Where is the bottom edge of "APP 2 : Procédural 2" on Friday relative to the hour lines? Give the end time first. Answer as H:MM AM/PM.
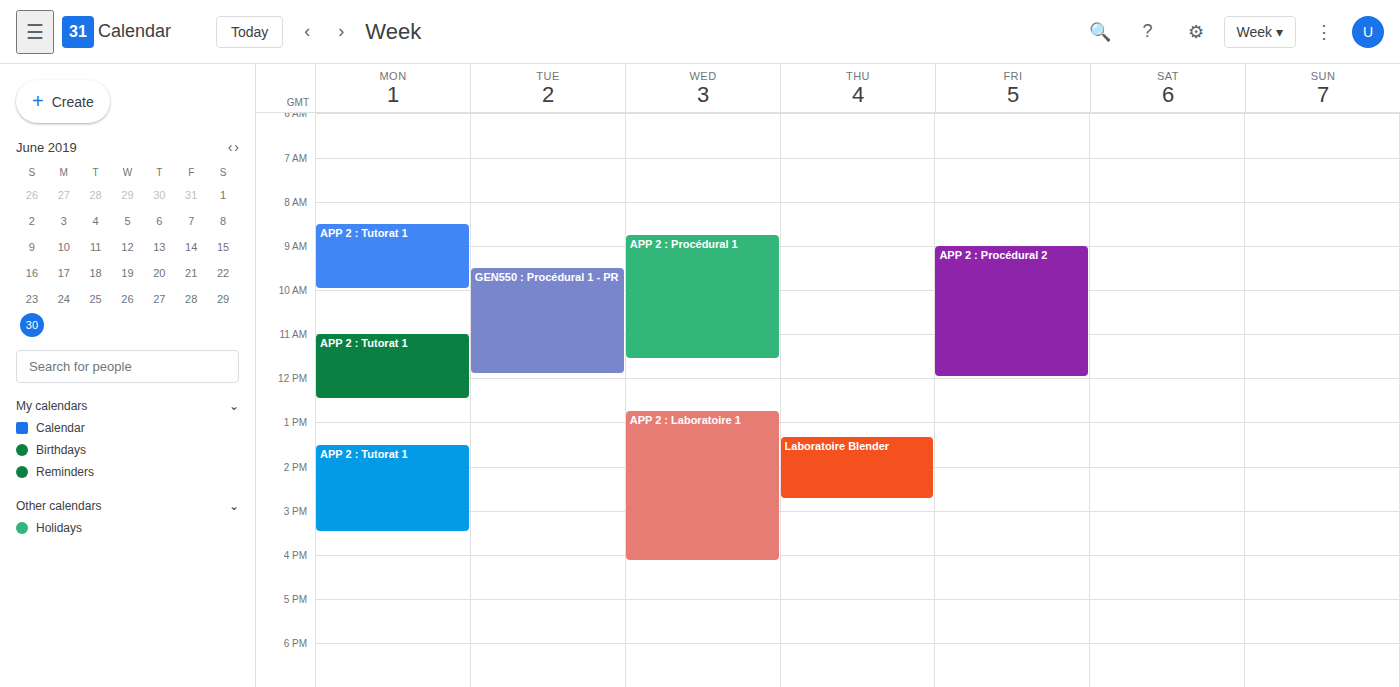
12:00 PM -- exactly on the 12 PM line.